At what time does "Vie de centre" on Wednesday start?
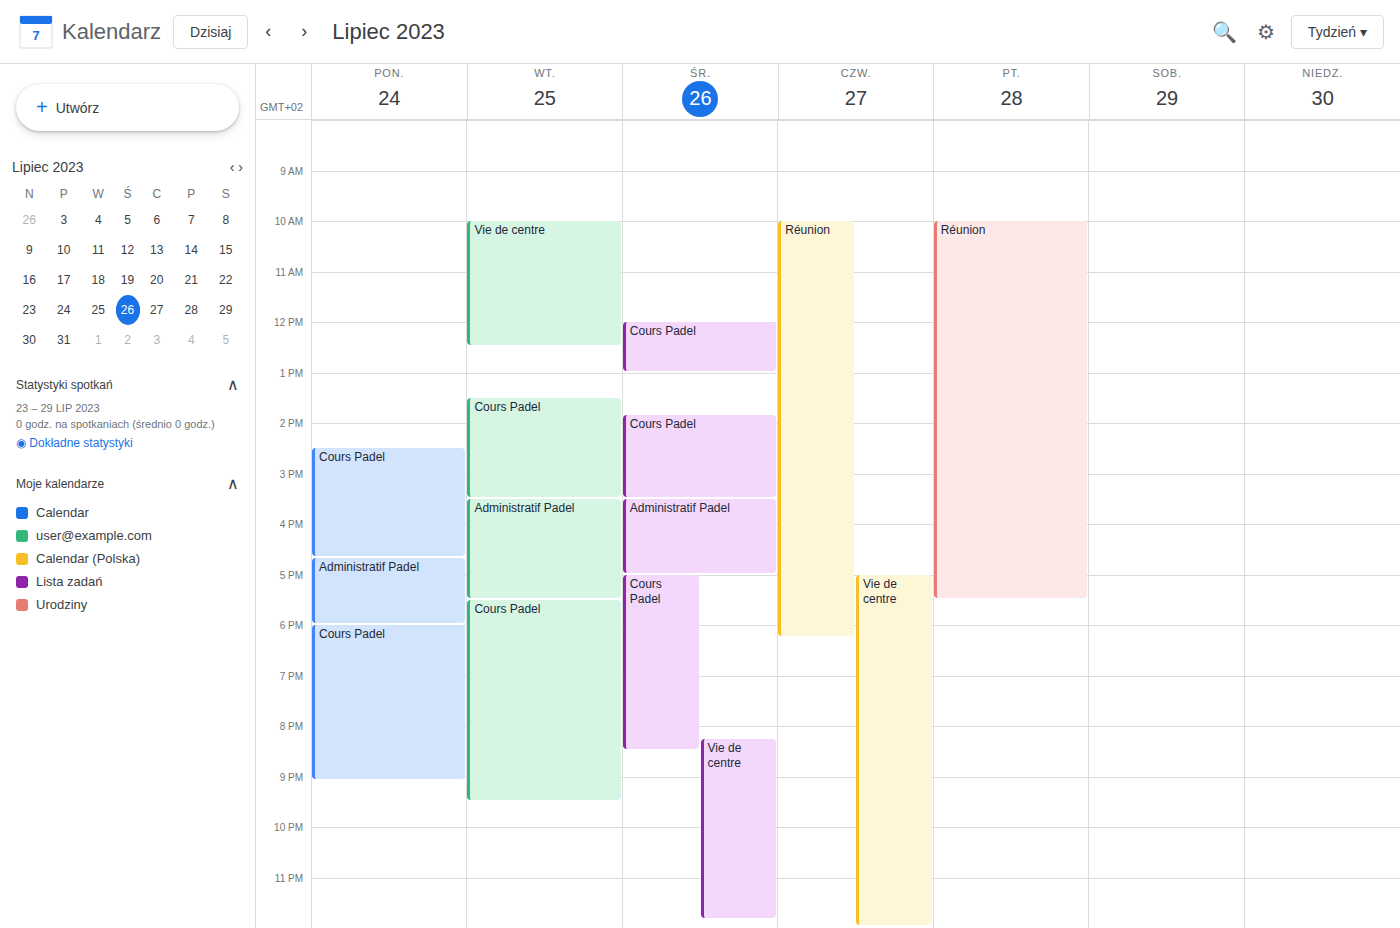
8:15 PM